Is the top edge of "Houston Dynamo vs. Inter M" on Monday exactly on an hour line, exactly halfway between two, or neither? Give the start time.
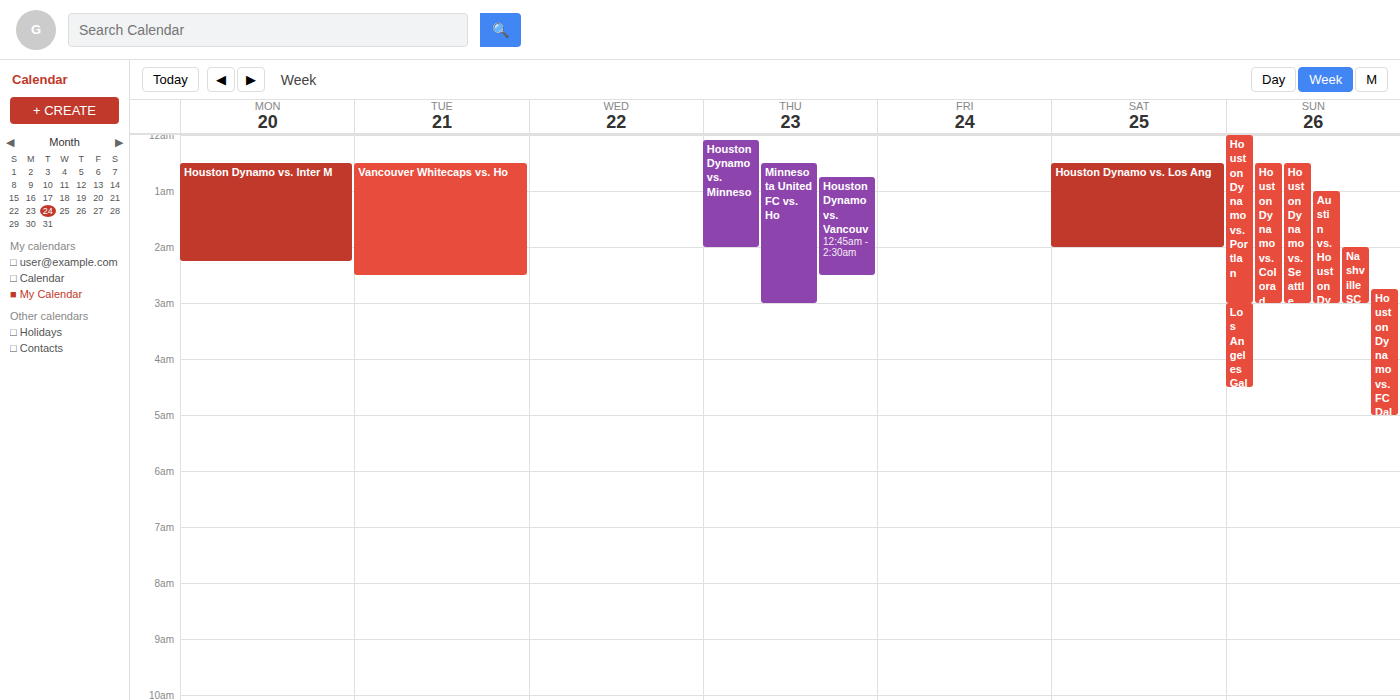
12:30 AM -- halfway between the 12 AM and 1 AM lines.